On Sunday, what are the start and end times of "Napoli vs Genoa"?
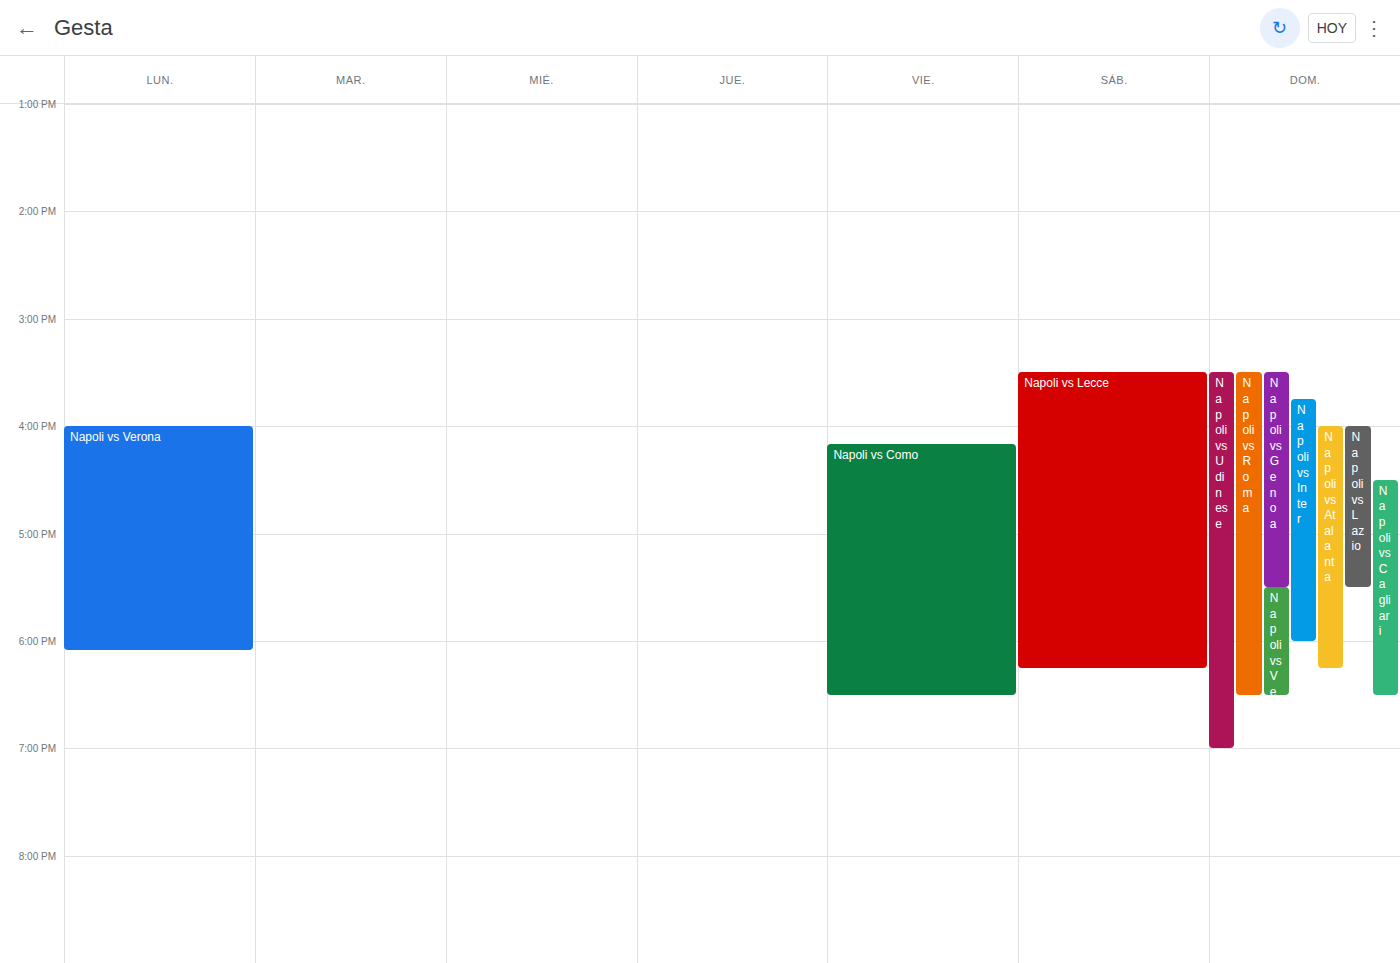
3:30 PM to 5:30 PM